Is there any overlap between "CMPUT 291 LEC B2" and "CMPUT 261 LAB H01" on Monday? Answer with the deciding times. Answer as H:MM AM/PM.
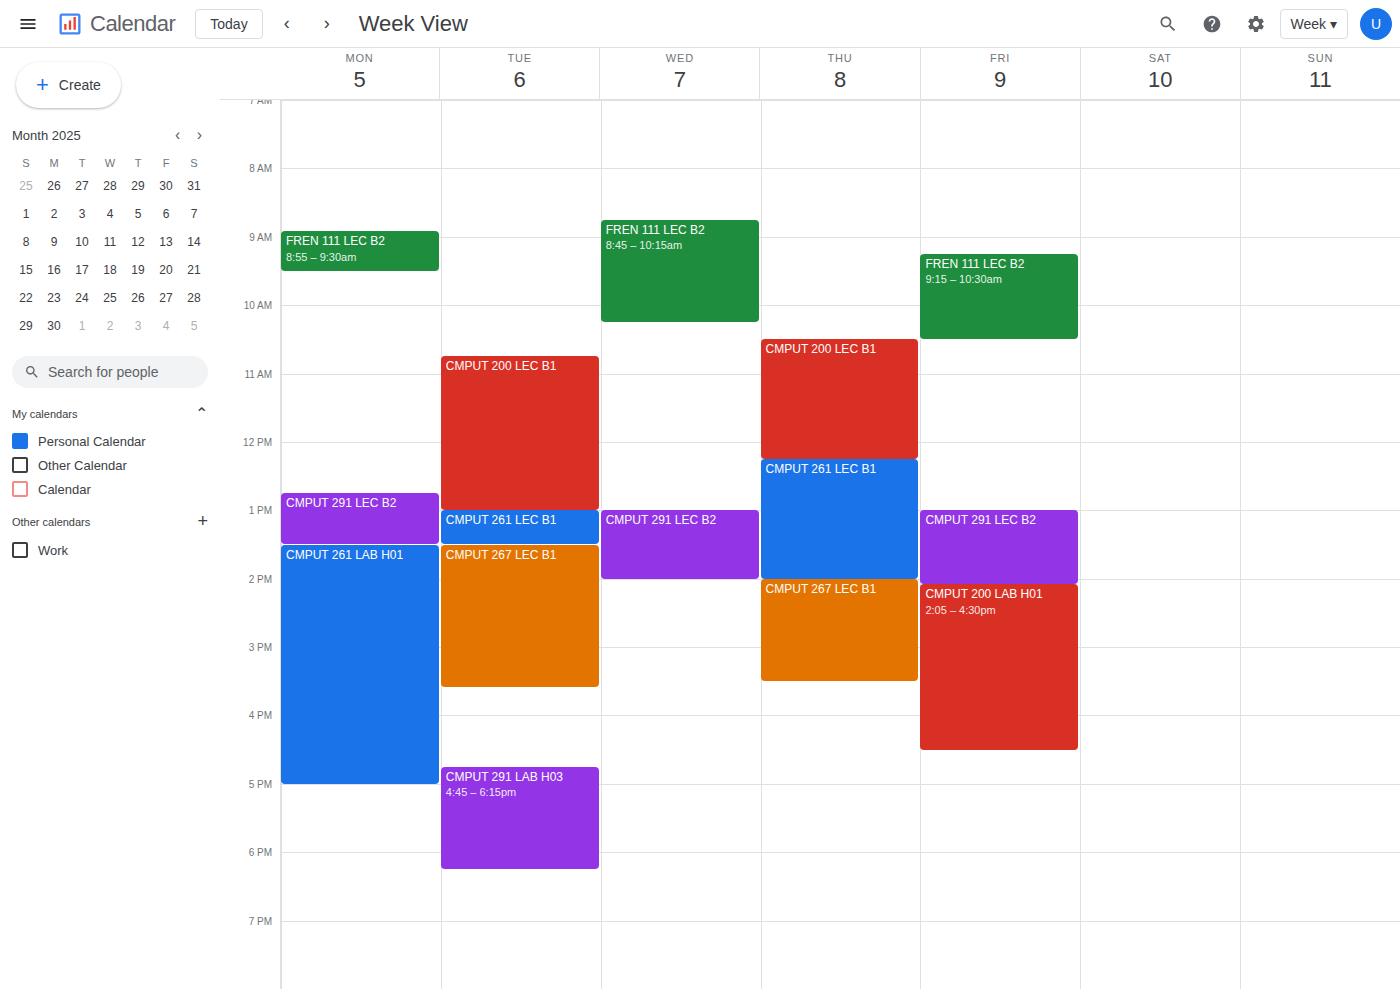
"CMPUT 291 LEC B2" ends at 1:30 PM, exactly when "CMPUT 261 LAB H01" starts -- they touch but do not overlap.